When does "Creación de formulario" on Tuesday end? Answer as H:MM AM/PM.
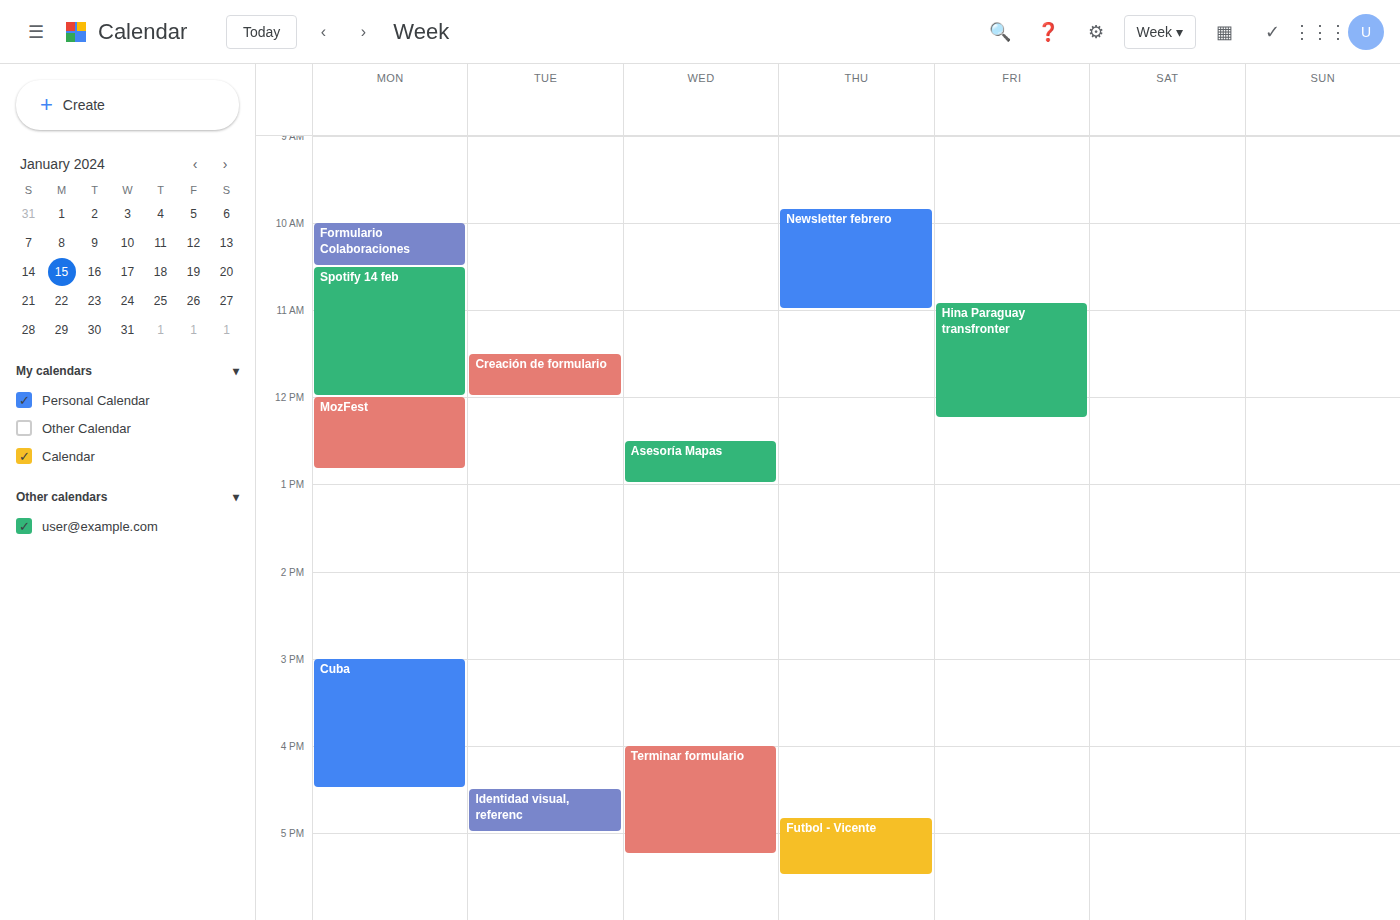
12:00 PM